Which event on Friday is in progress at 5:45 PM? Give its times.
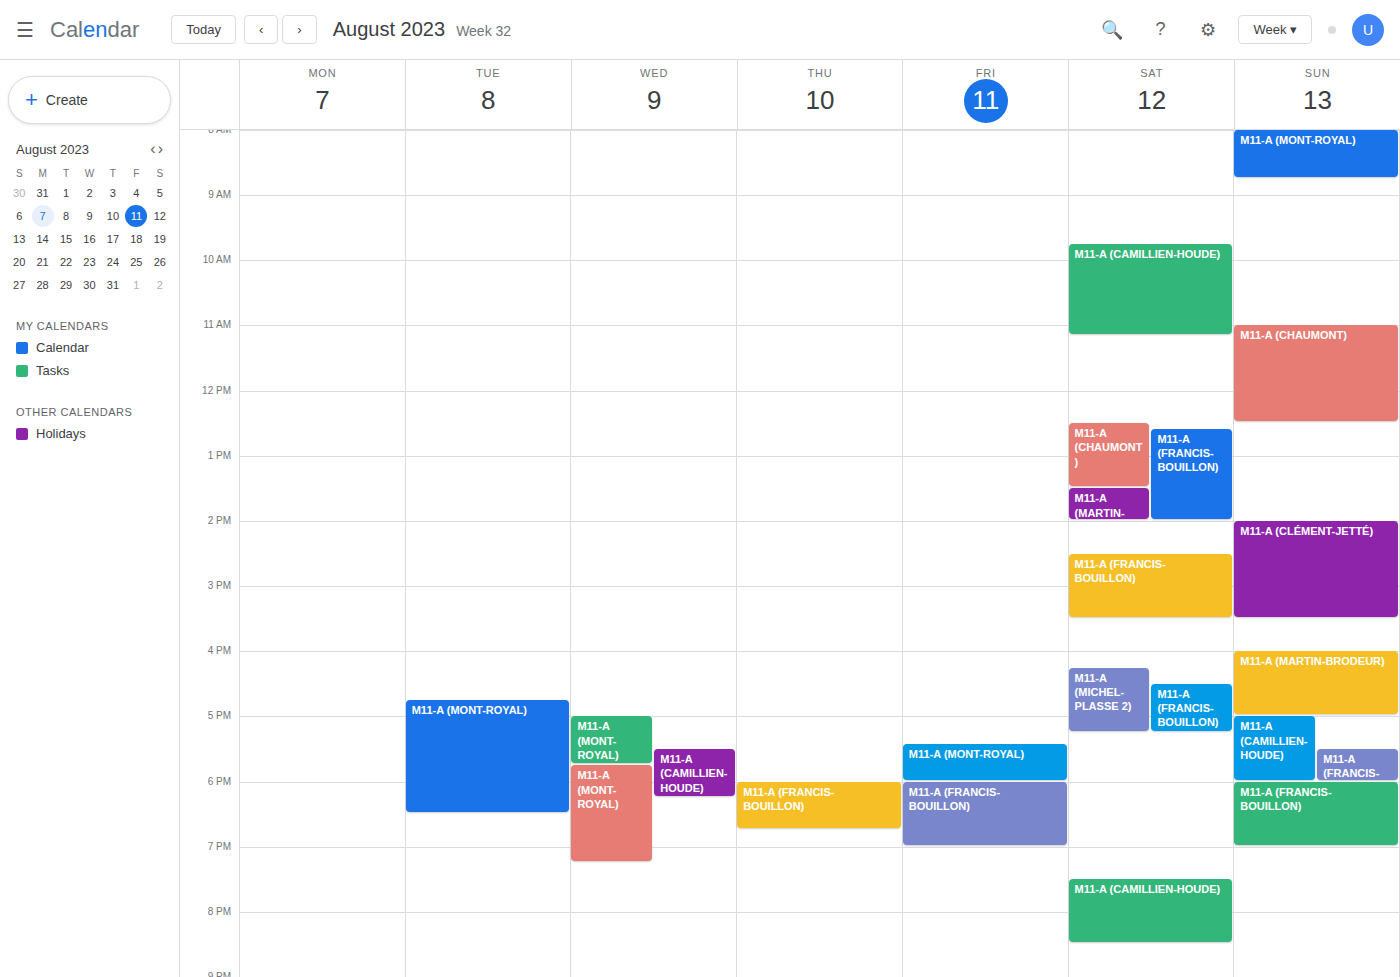
"M11-A (MONT-ROYAL)", 5:25 PM to 6:00 PM